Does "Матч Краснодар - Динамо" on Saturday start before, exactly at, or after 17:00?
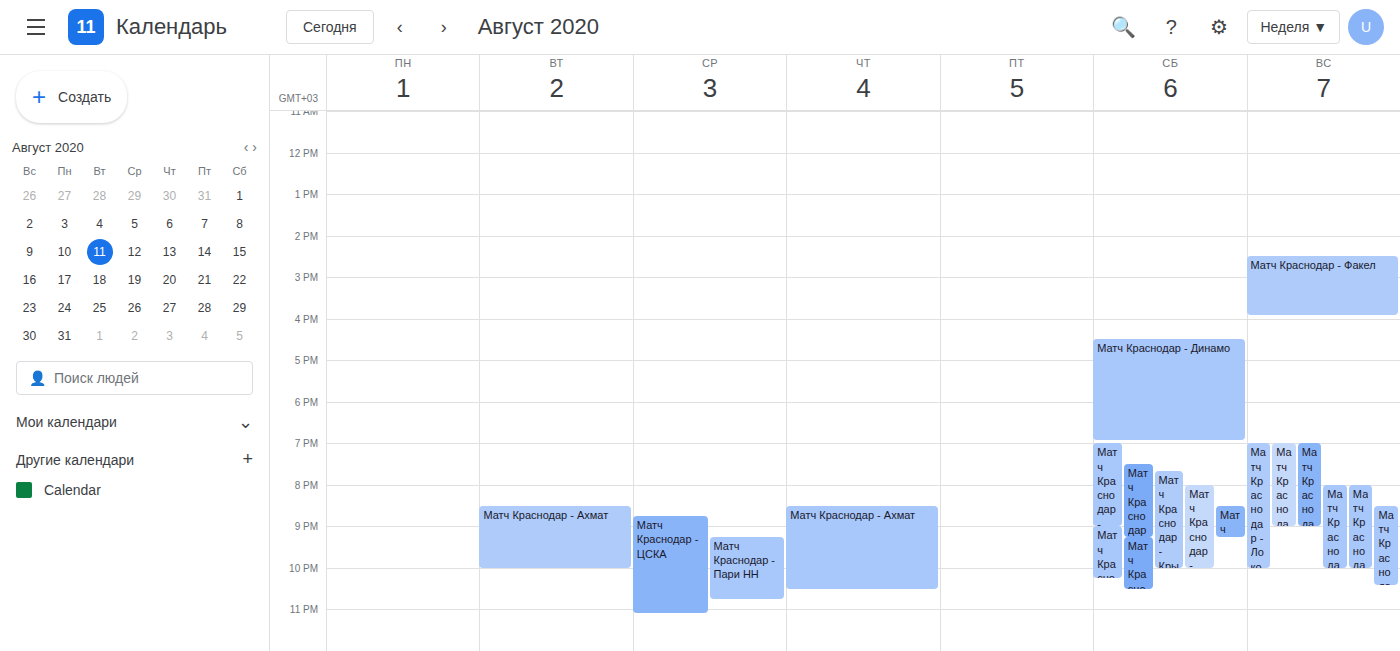
16:30 -- before 17:00, 30 minutes above the 17:00 line.